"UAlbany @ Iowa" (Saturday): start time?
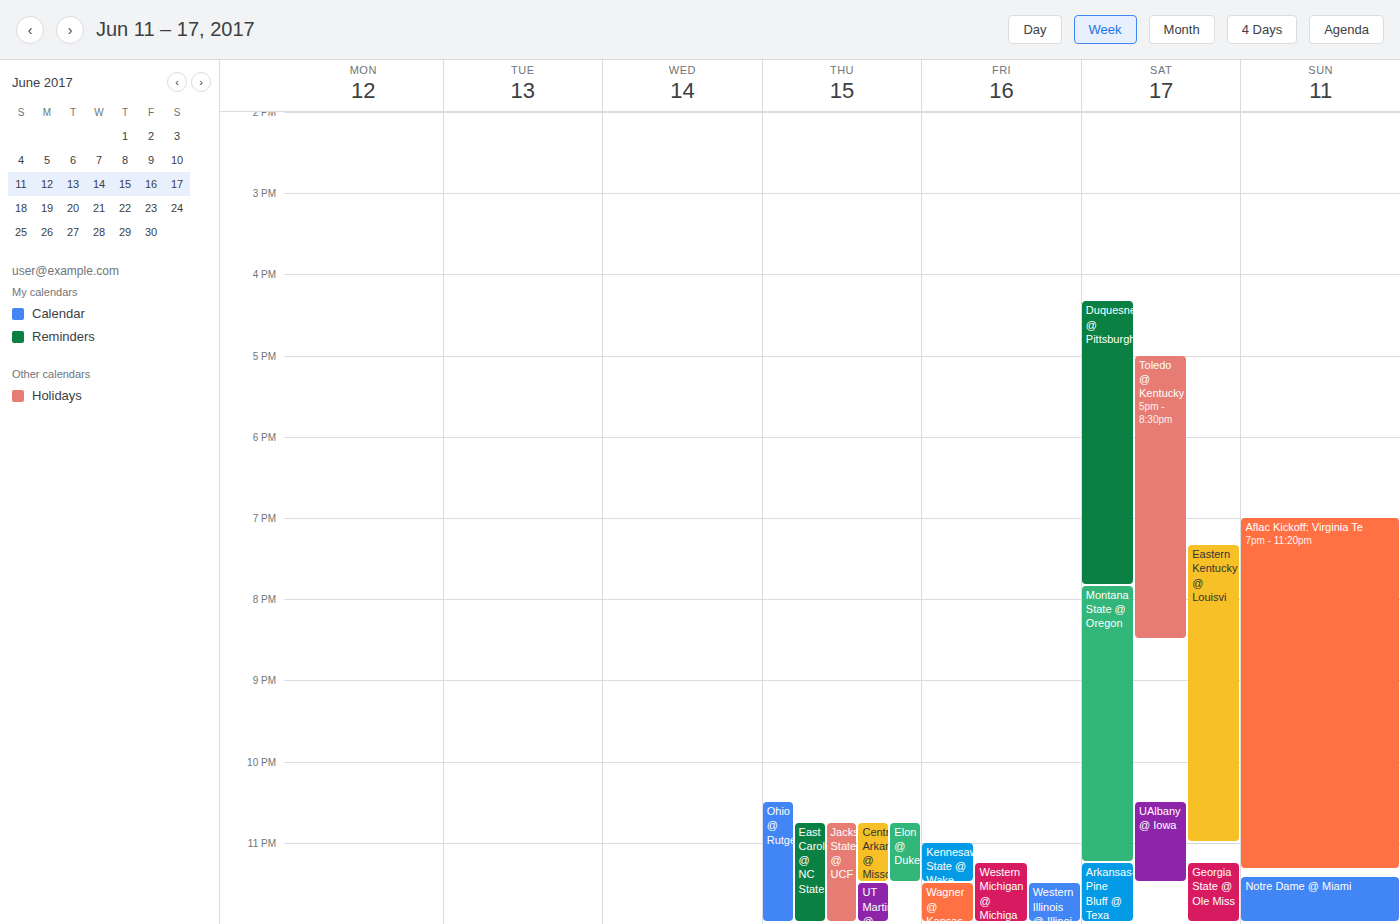
22:30